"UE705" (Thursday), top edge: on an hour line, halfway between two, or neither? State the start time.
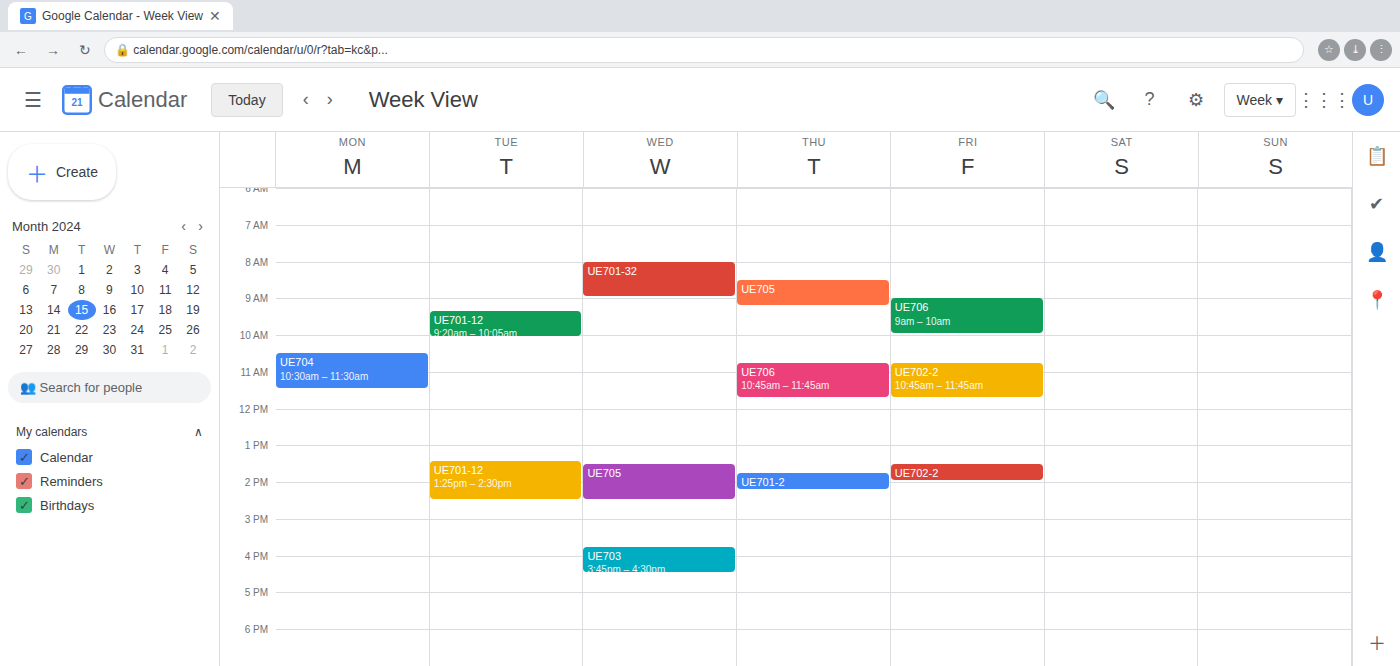
8:30 AM -- halfway between the 8 AM and 9 AM lines.